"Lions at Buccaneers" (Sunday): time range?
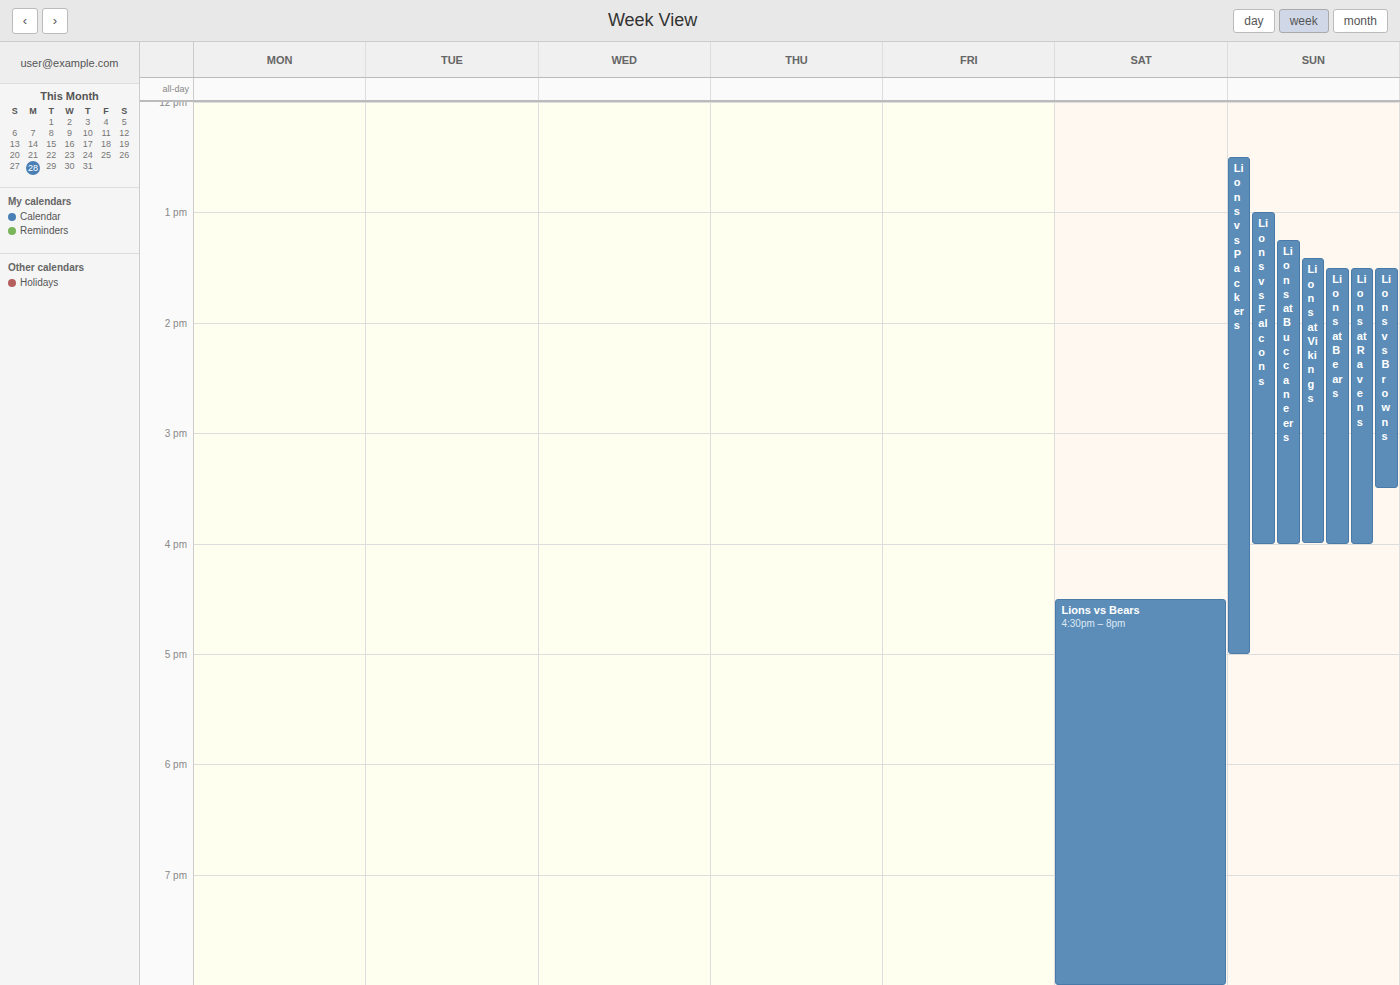
13:15 to 16:00